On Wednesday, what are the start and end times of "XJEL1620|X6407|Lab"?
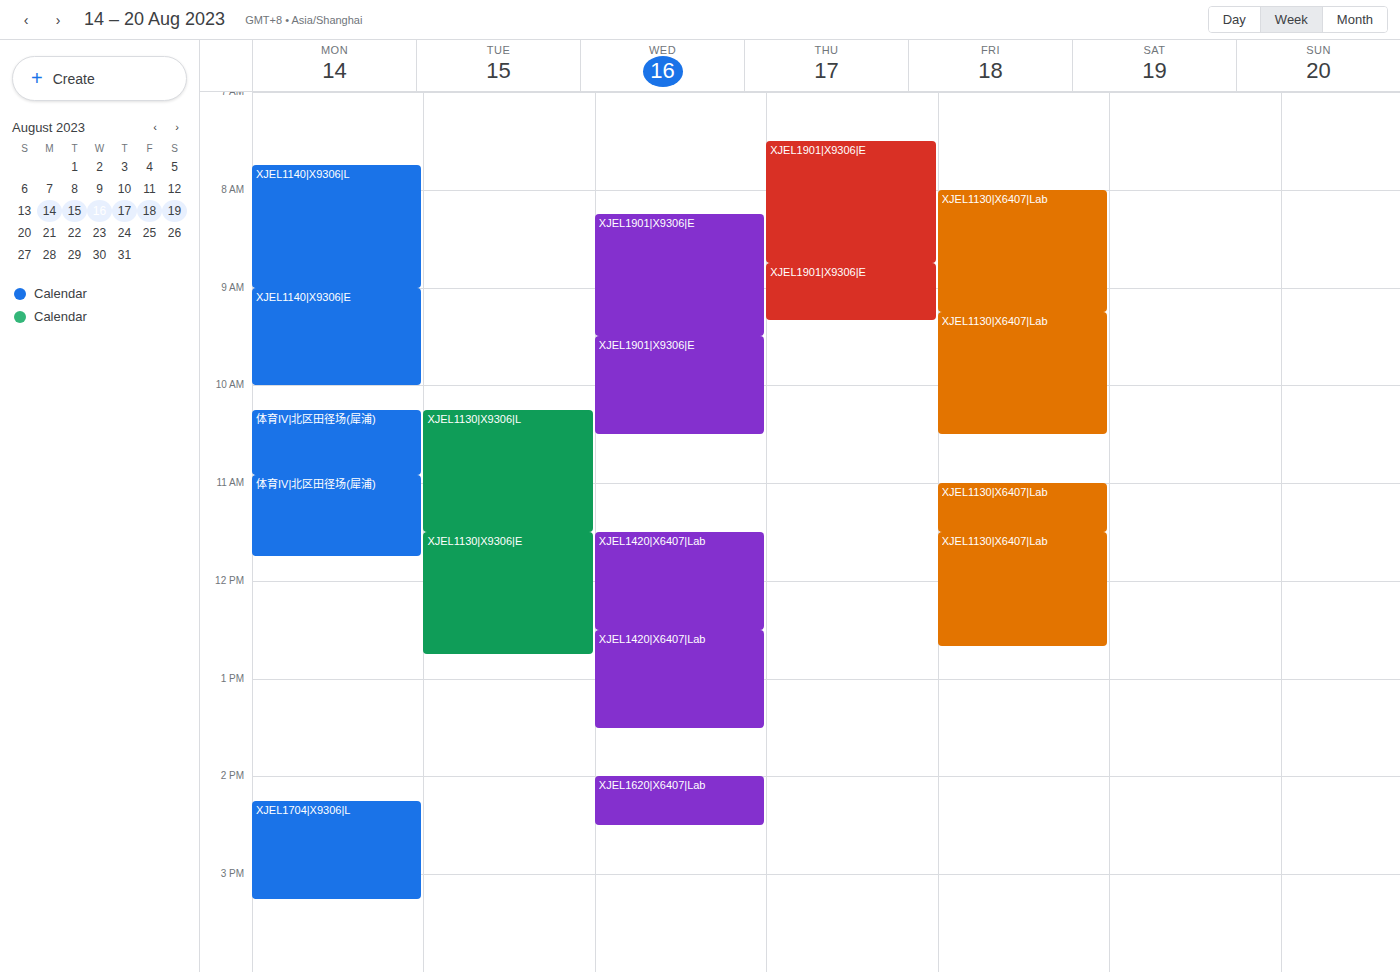
14:00 to 14:30